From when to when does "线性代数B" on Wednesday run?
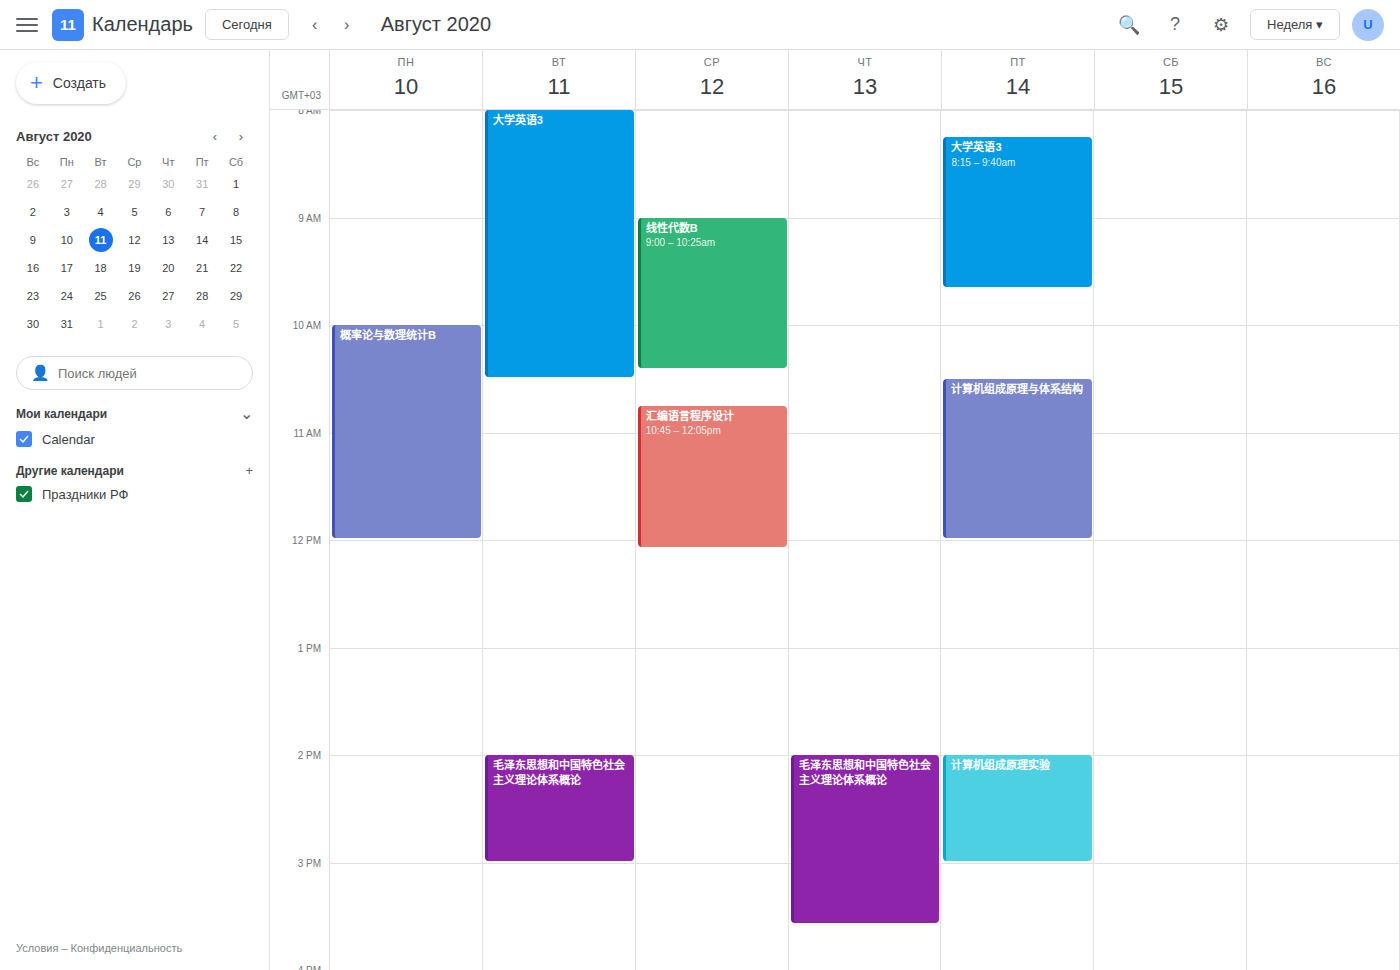
9:00 AM to 10:25 AM